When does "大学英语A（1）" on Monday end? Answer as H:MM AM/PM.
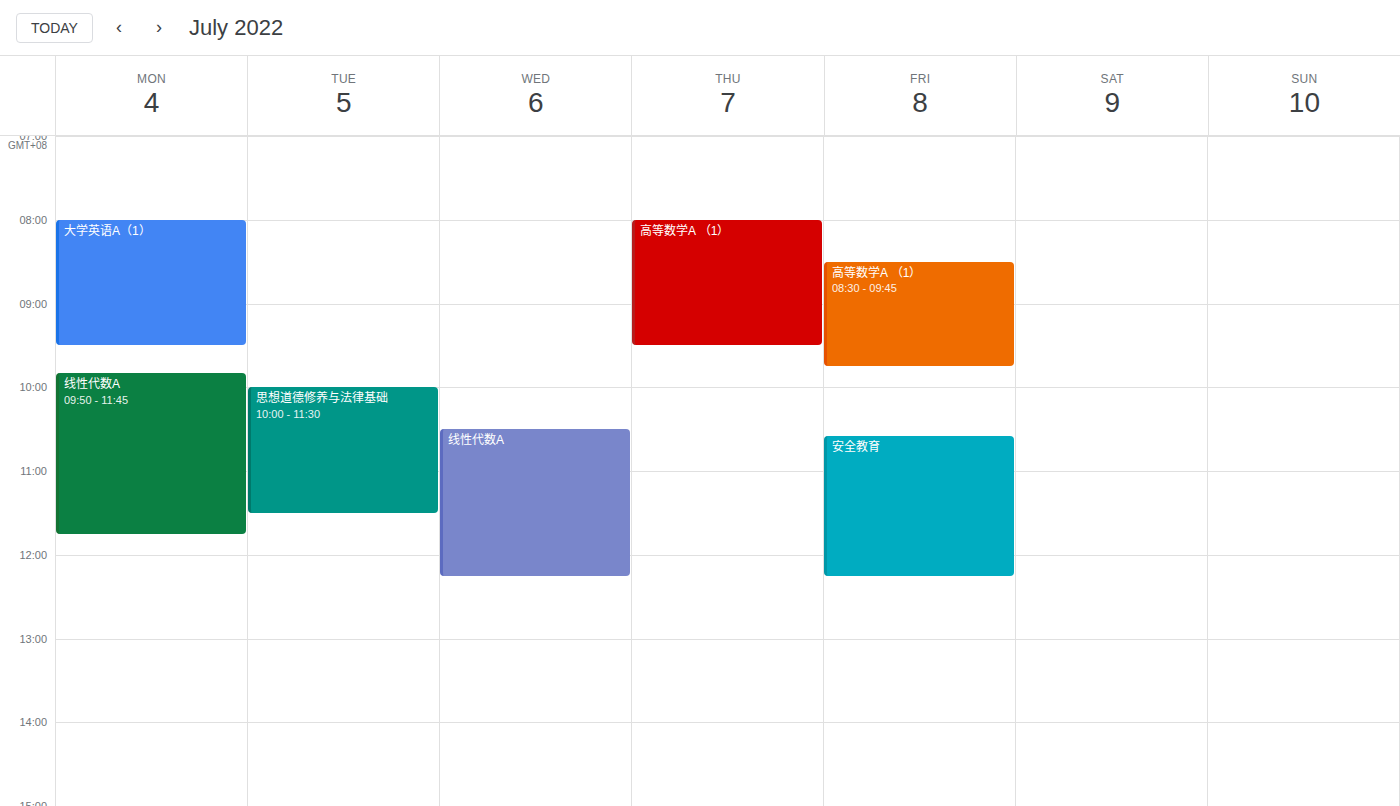
9:30 AM